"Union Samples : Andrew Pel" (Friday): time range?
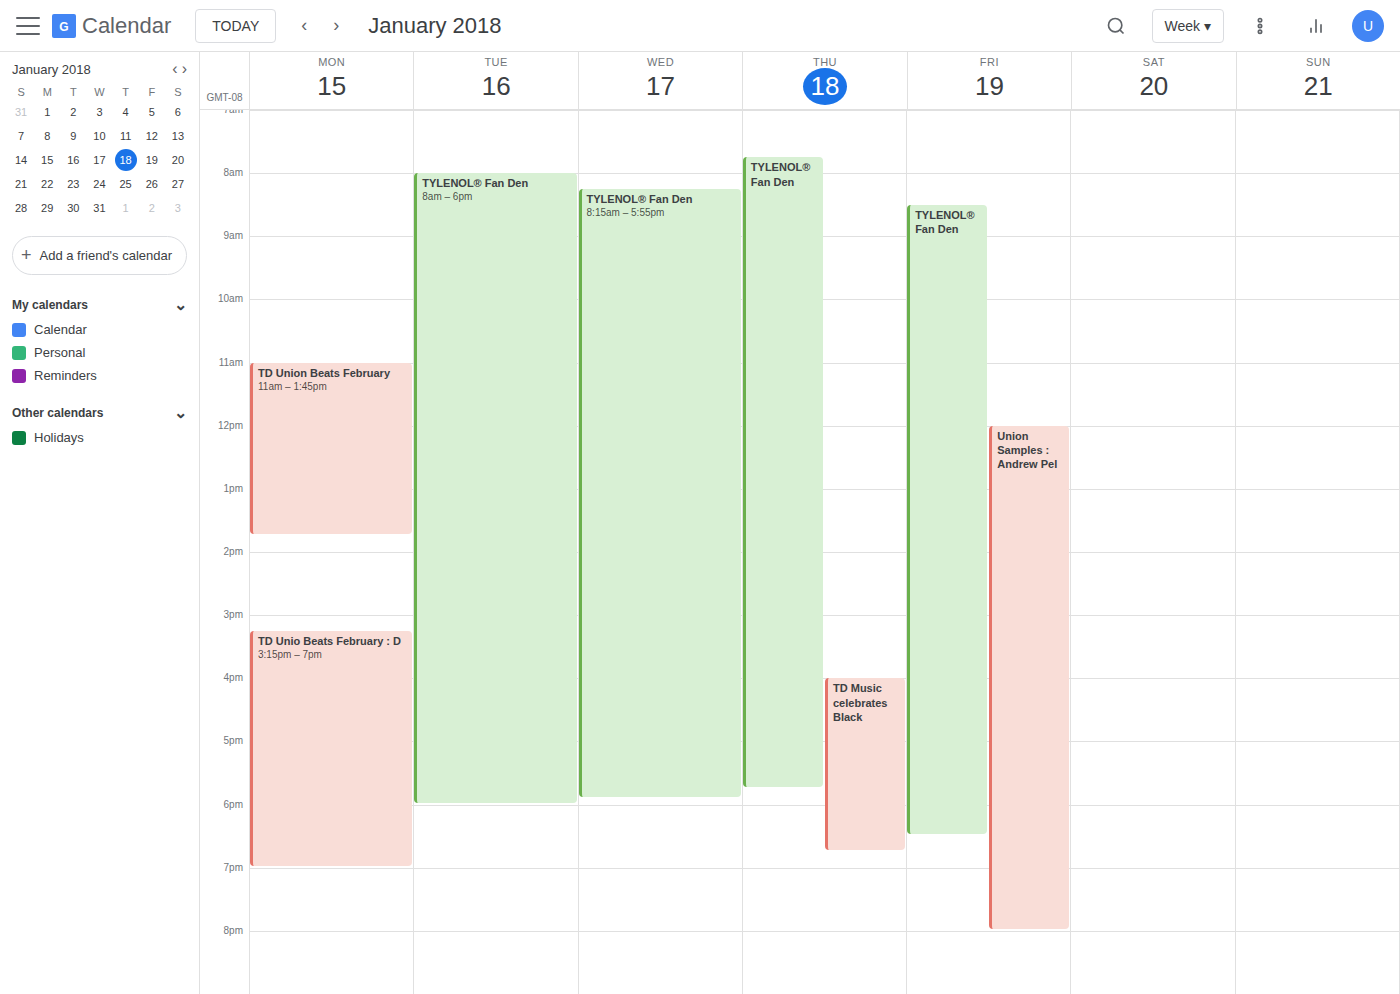
12:00 PM to 8:00 PM